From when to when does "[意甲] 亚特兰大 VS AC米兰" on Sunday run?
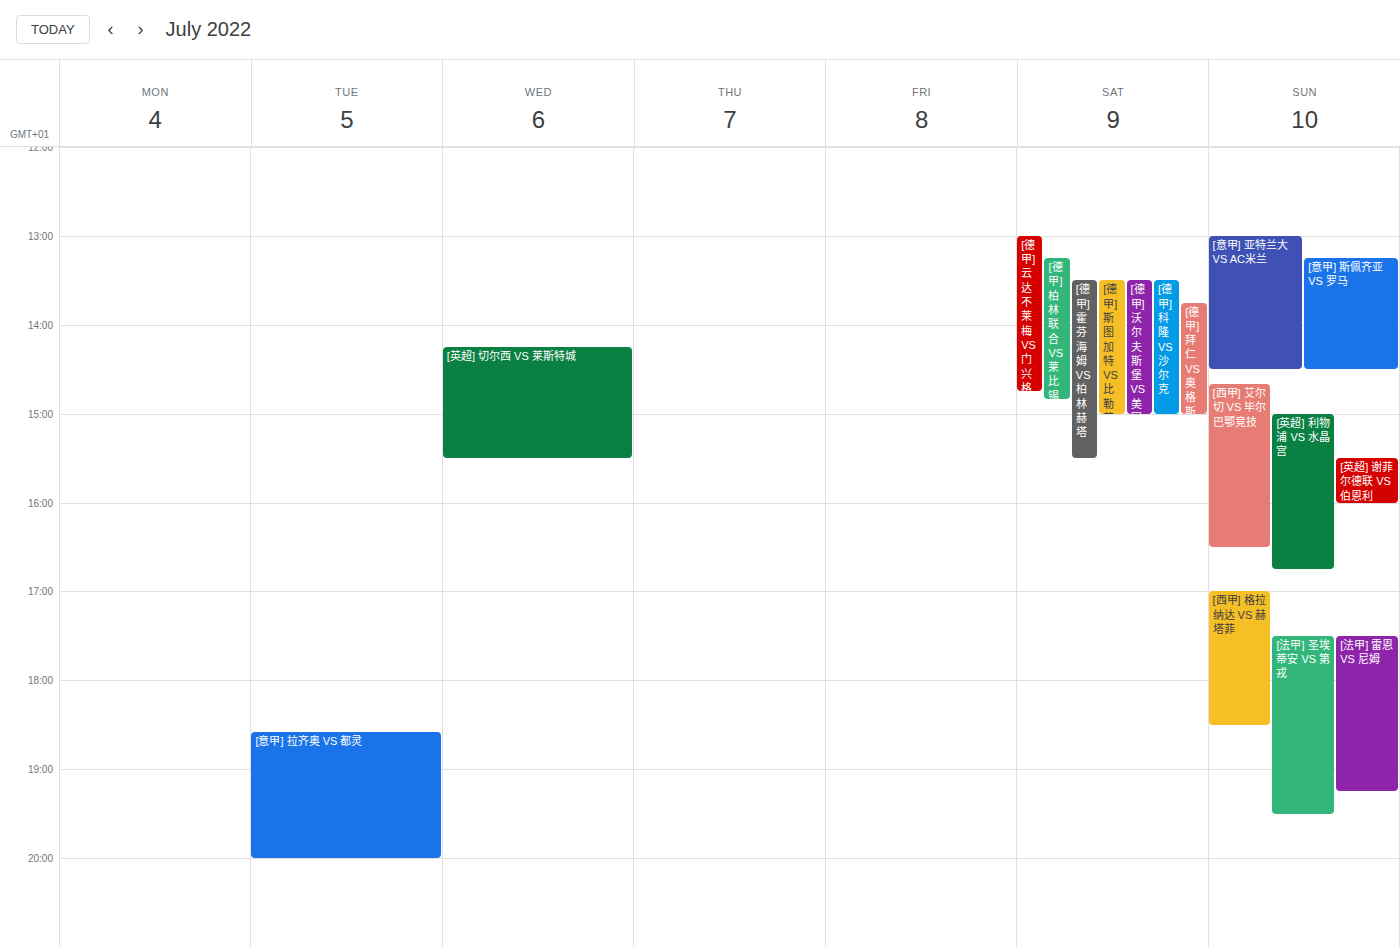
1:00 PM to 2:30 PM